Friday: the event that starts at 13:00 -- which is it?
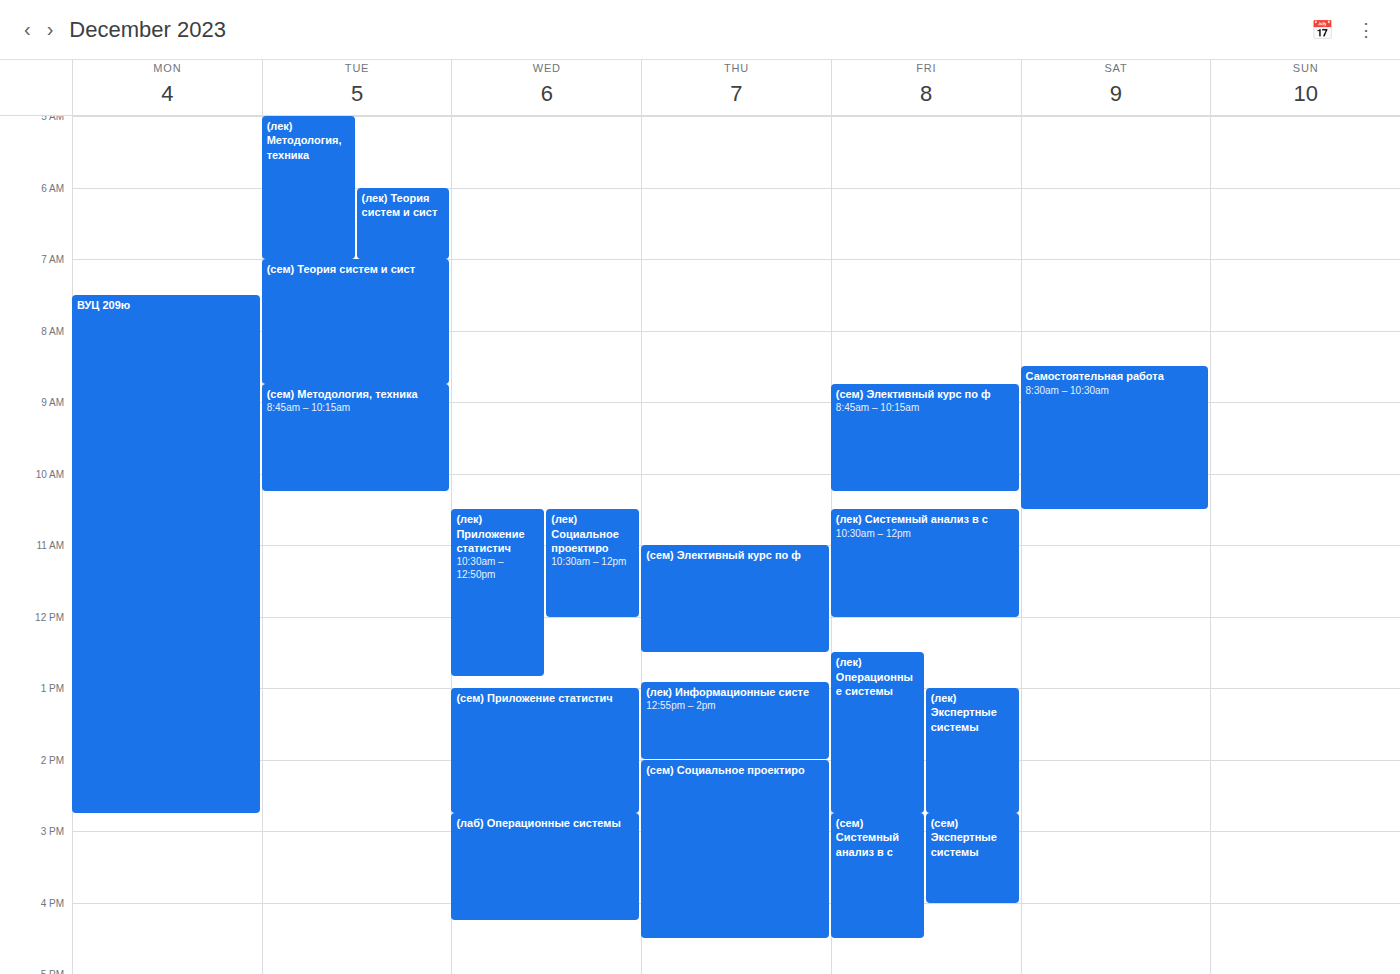
"(лек) Экспертные системы"